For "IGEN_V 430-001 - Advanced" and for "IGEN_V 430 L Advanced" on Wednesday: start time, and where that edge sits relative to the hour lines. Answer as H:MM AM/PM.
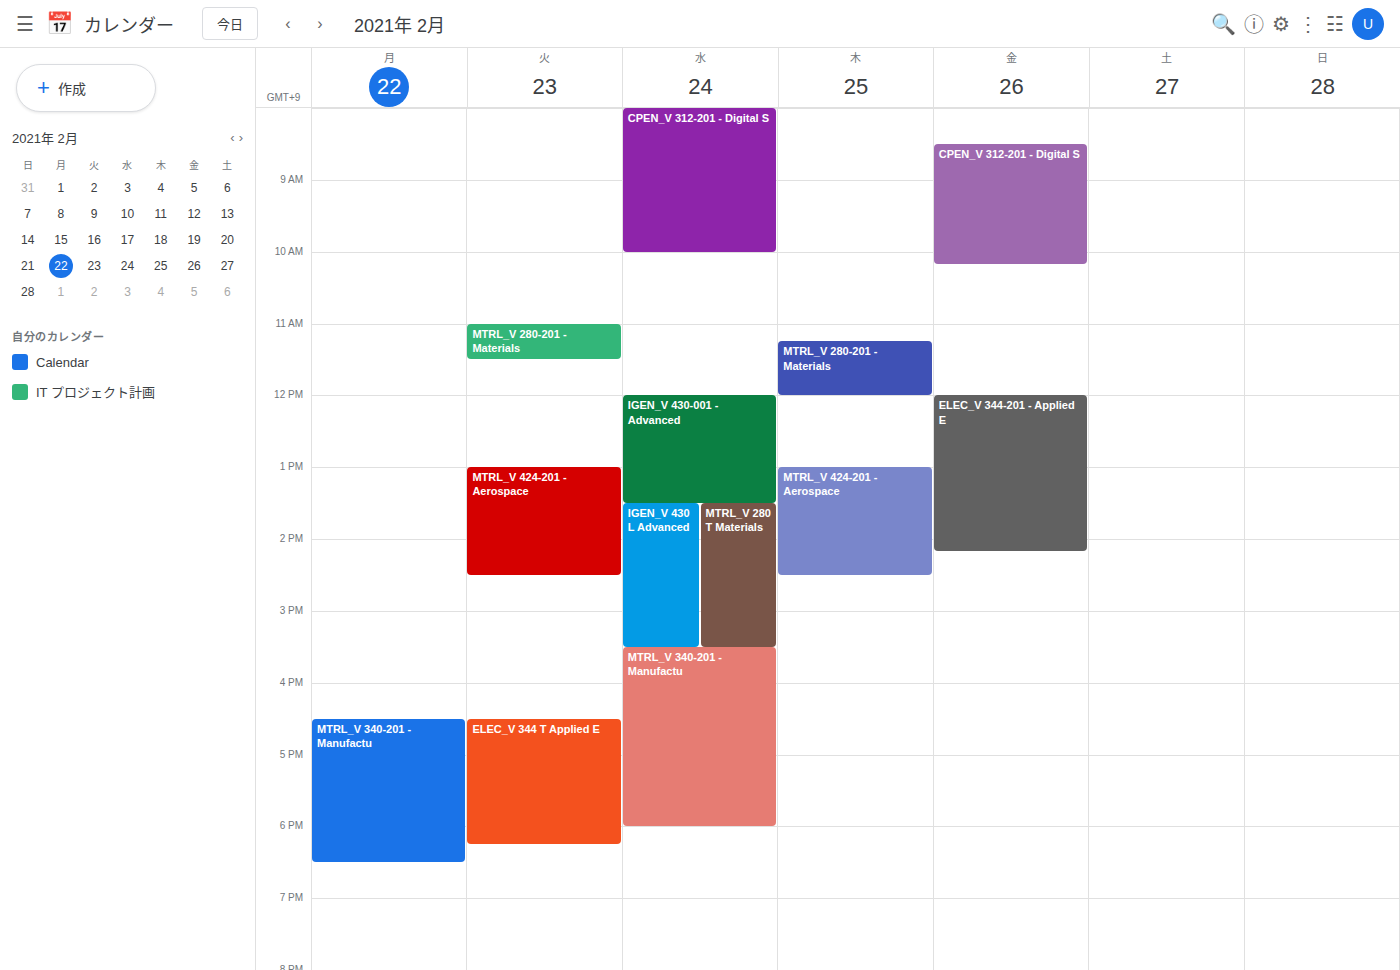
"IGEN_V 430-001 - Advanced": 12:00 PM, exactly on the 12 PM line. "IGEN_V 430 L Advanced": 1:30 PM, halfway between the 1 PM and 2 PM lines.